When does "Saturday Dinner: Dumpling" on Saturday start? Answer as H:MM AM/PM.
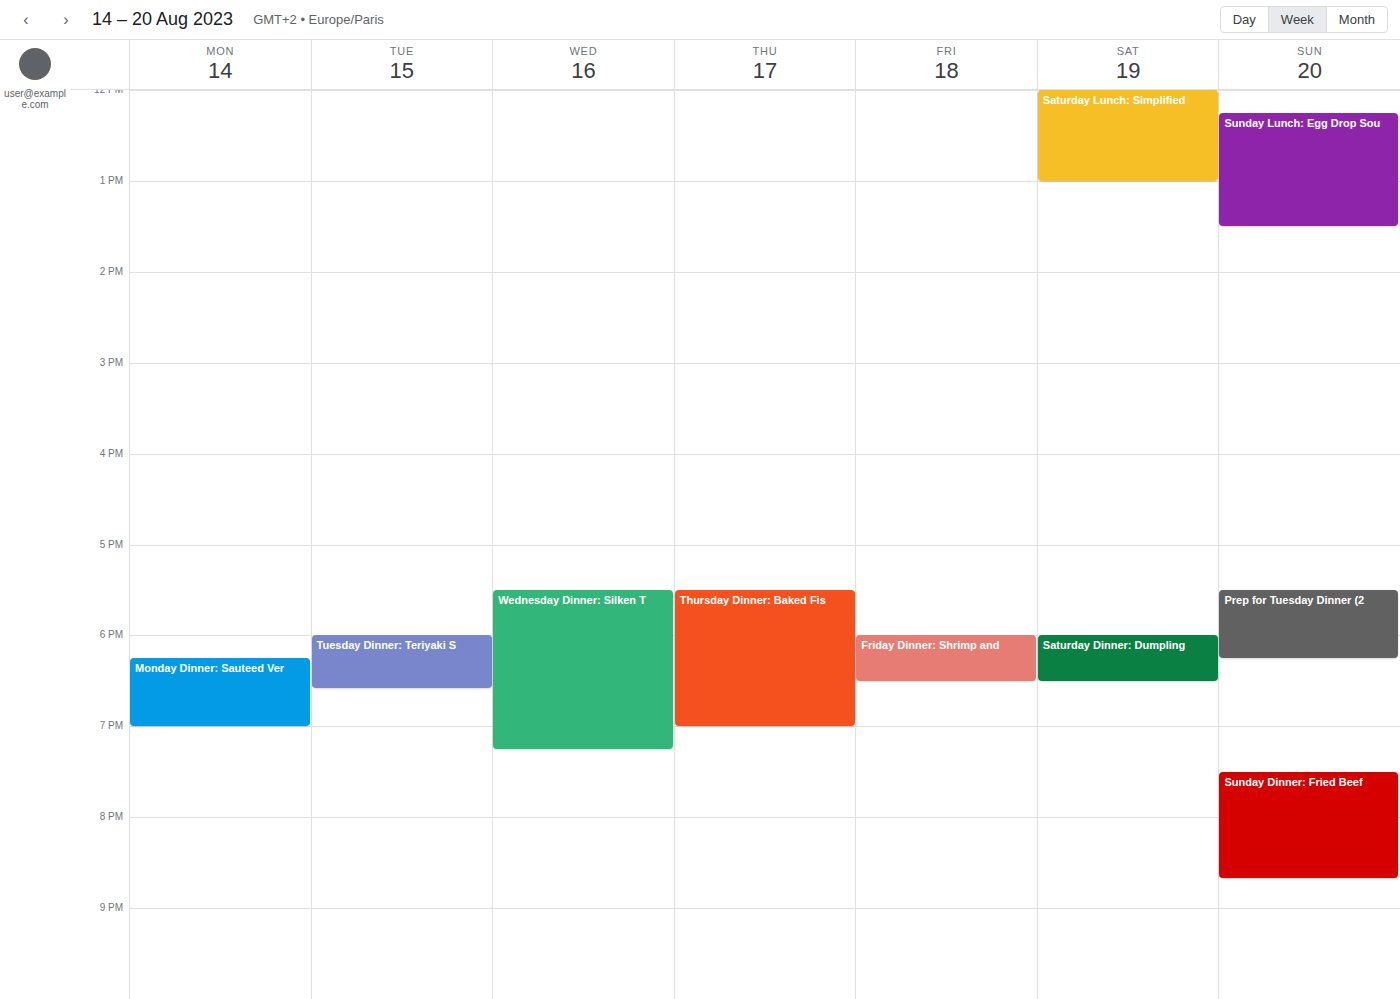
6:00 PM